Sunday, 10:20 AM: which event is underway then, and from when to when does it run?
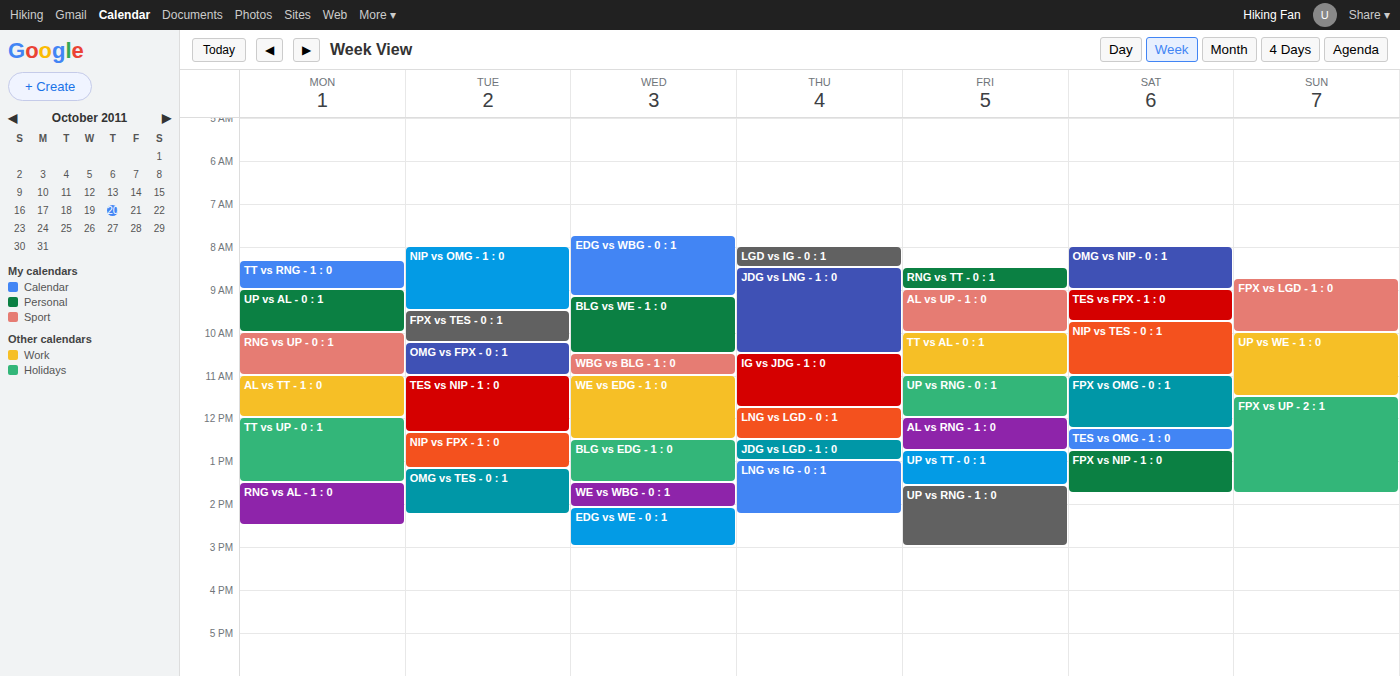
"UP vs WE - 1 : 0", 10:00 AM to 11:30 AM